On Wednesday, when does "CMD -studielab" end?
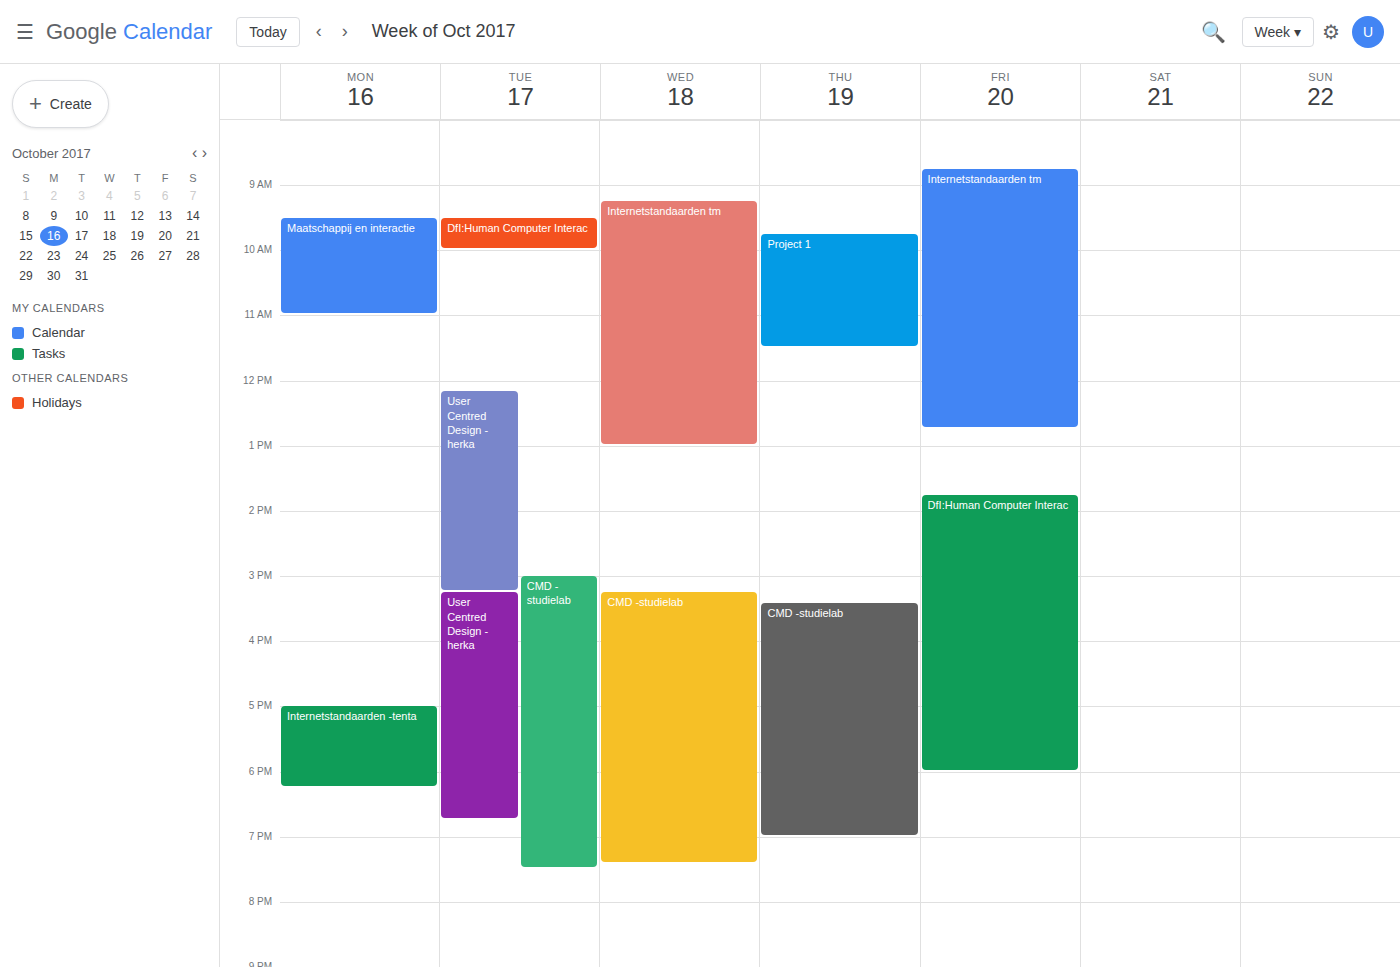
7:25 PM